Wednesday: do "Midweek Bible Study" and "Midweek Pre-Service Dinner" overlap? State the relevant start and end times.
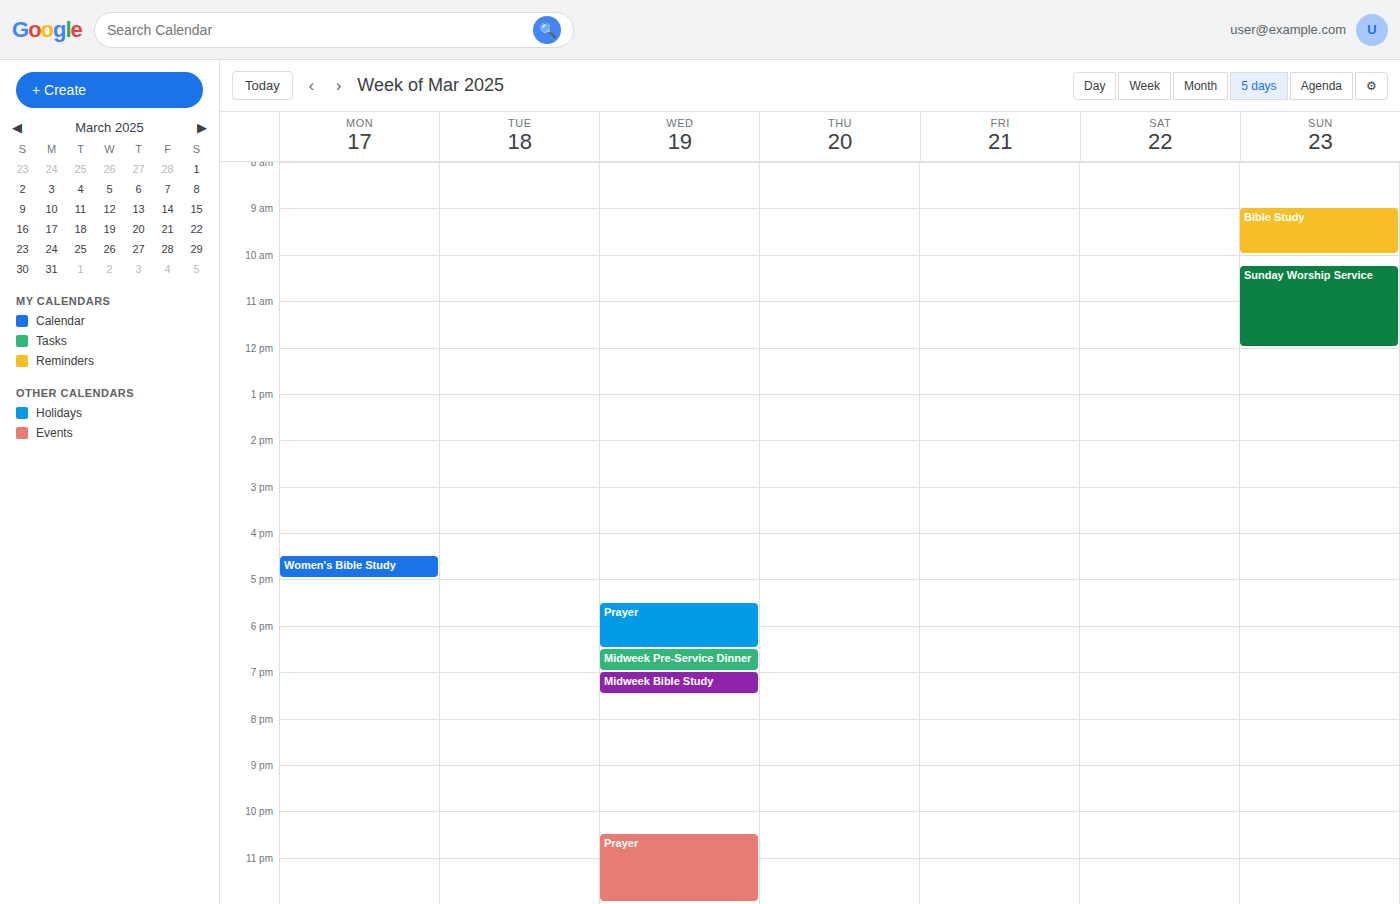
"Midweek Pre-Service Dinner" ends at 7:00 PM, exactly when "Midweek Bible Study" starts -- they touch but do not overlap.